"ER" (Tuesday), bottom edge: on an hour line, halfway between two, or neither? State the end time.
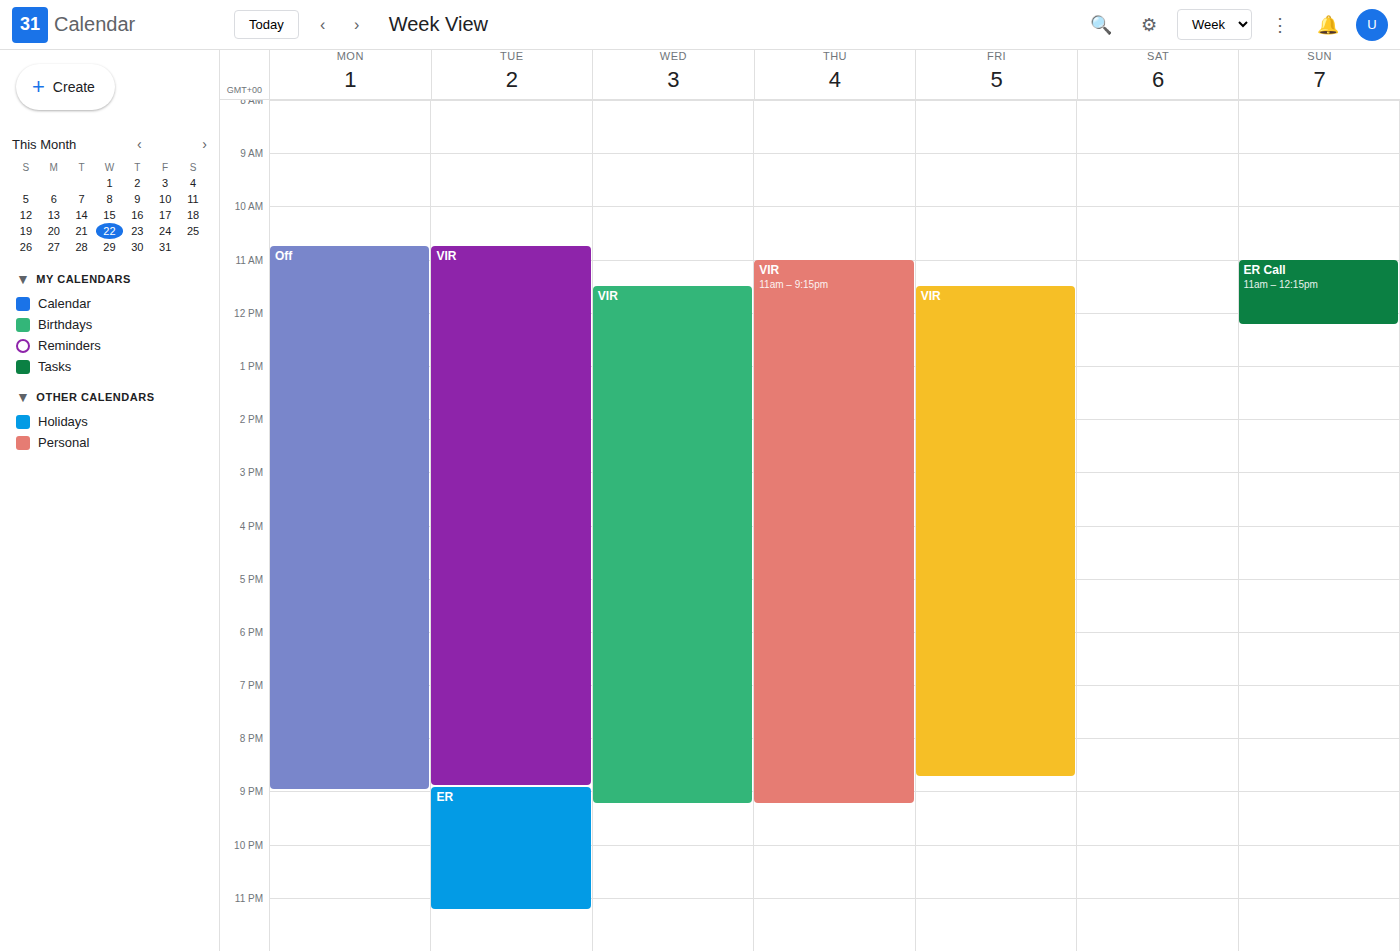
11:15 PM -- neither: a quarter of the way from the 11 PM line to the 12 AM line.